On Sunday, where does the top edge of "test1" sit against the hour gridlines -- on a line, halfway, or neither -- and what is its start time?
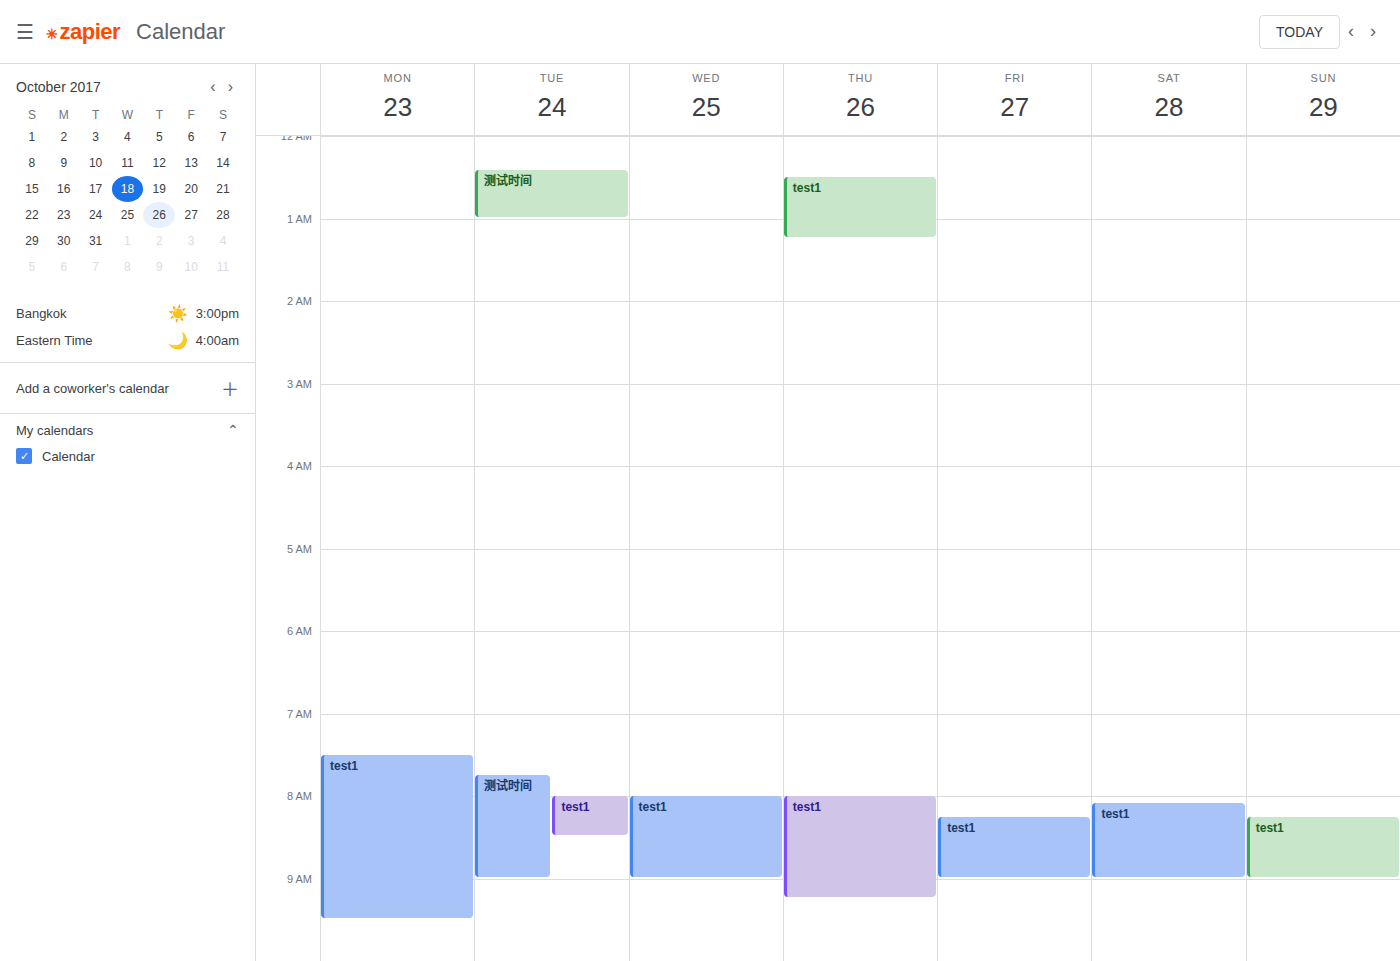
8:15 AM -- neither: a quarter of the way from the 8 AM line to the 9 AM line.